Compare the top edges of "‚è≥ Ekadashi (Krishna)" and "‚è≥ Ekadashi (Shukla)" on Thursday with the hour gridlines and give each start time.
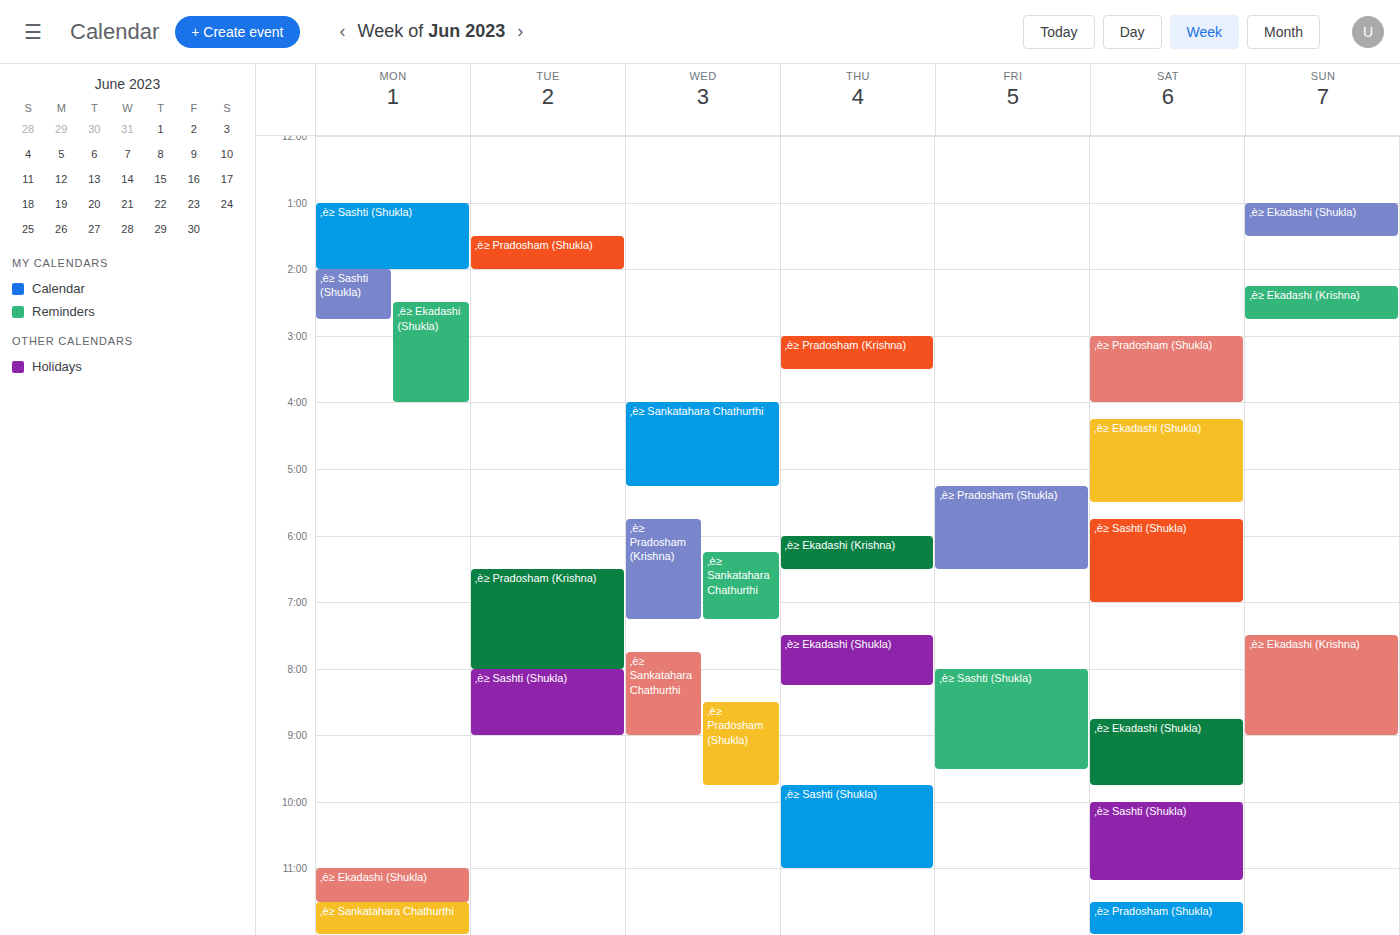
"‚è≥ Ekadashi (Krishna)": 6:00 PM, exactly on the 6 PM line. "‚è≥ Ekadashi (Shukla)": 7:30 PM, halfway between the 7 PM and 8 PM lines.